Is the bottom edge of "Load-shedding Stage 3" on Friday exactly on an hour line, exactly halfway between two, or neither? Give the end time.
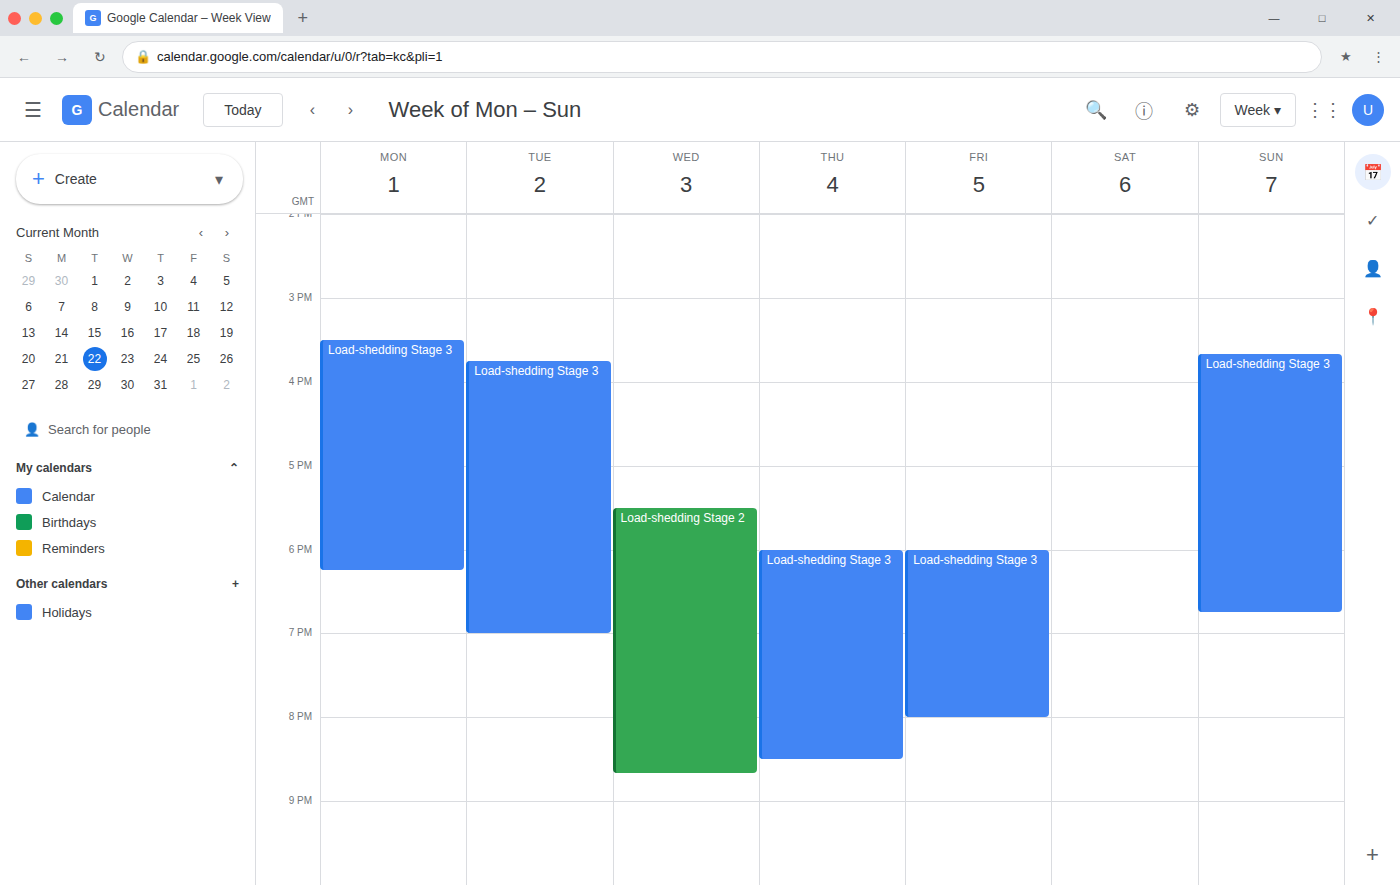
8:00 PM -- exactly on the 8 PM line.